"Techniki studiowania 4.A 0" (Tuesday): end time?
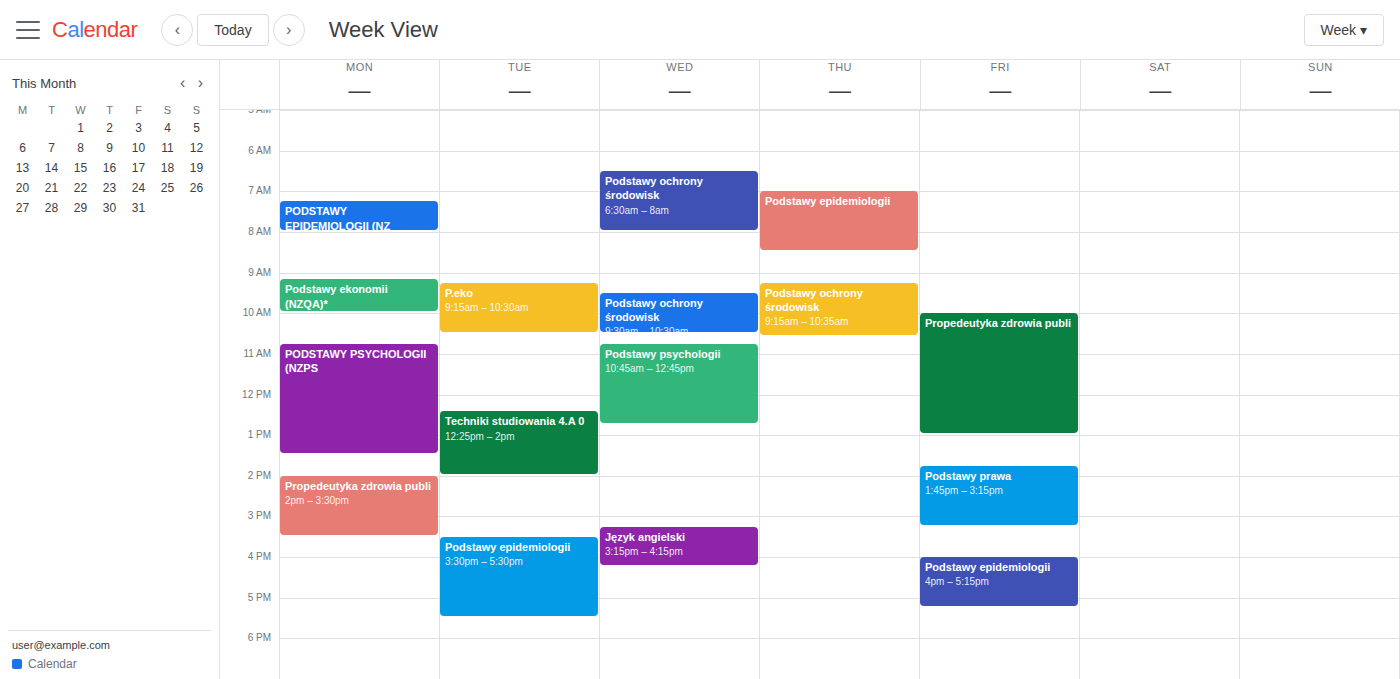
2:00 PM